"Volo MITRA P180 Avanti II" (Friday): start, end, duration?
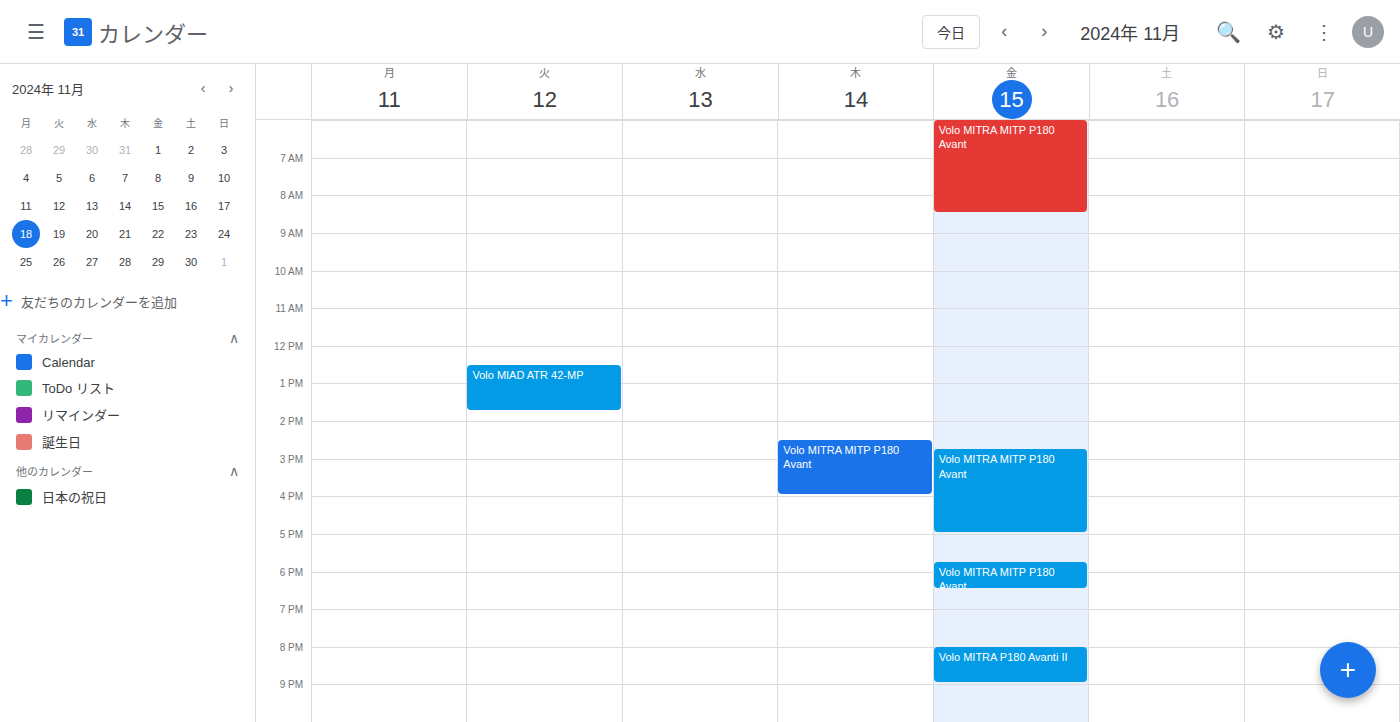
20:00 to 21:00, 1 hour